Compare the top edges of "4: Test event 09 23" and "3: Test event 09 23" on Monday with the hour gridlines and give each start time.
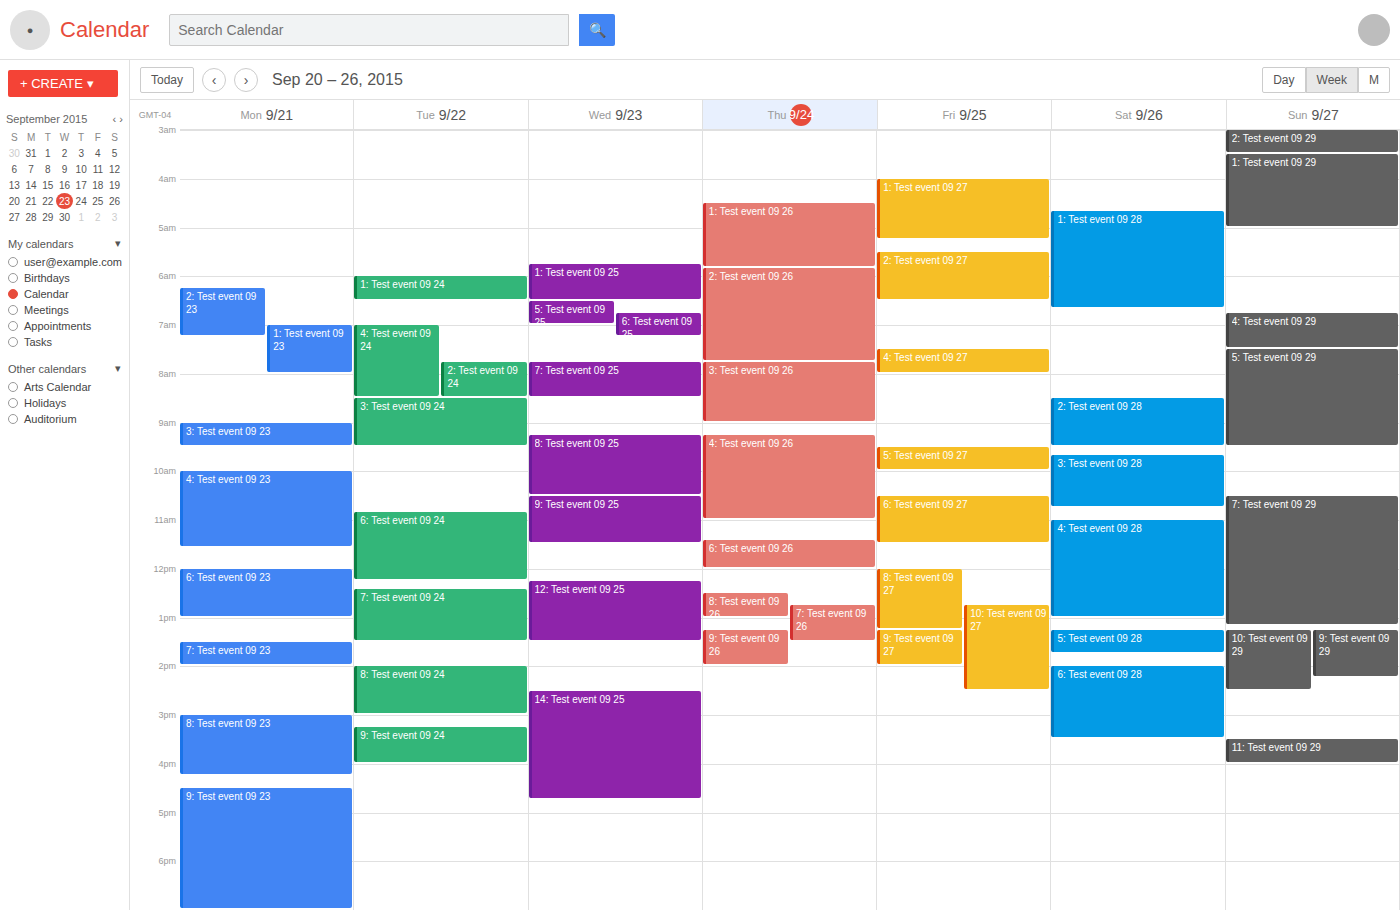
"4: Test event 09 23": 10:00 AM, exactly on the 10 AM line. "3: Test event 09 23": 9:00 AM, exactly on the 9 AM line.